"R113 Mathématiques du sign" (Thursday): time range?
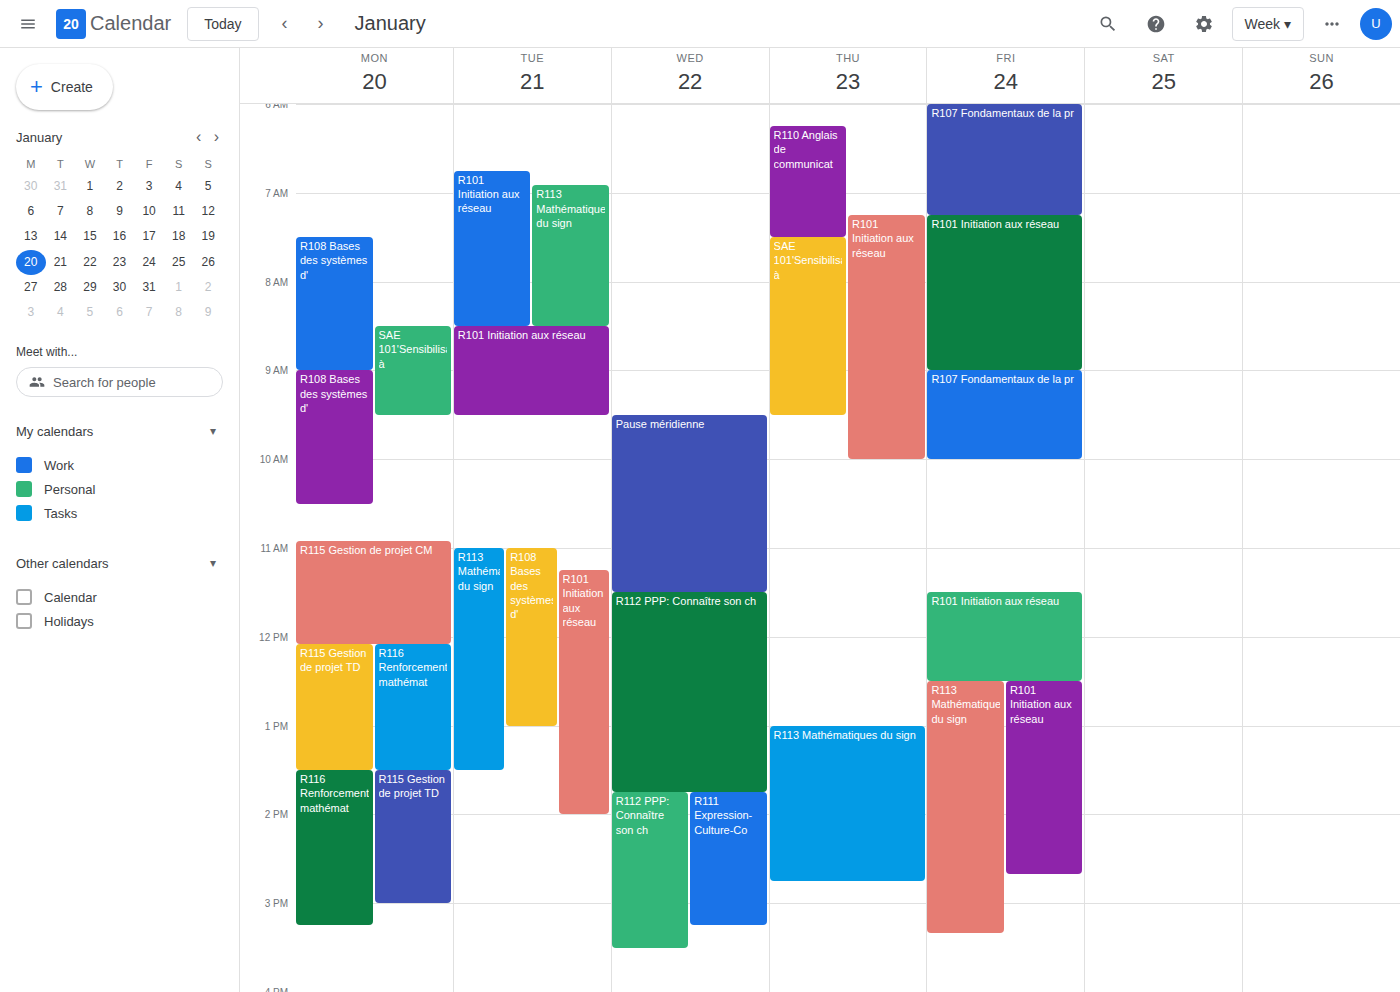
13:00 to 14:45